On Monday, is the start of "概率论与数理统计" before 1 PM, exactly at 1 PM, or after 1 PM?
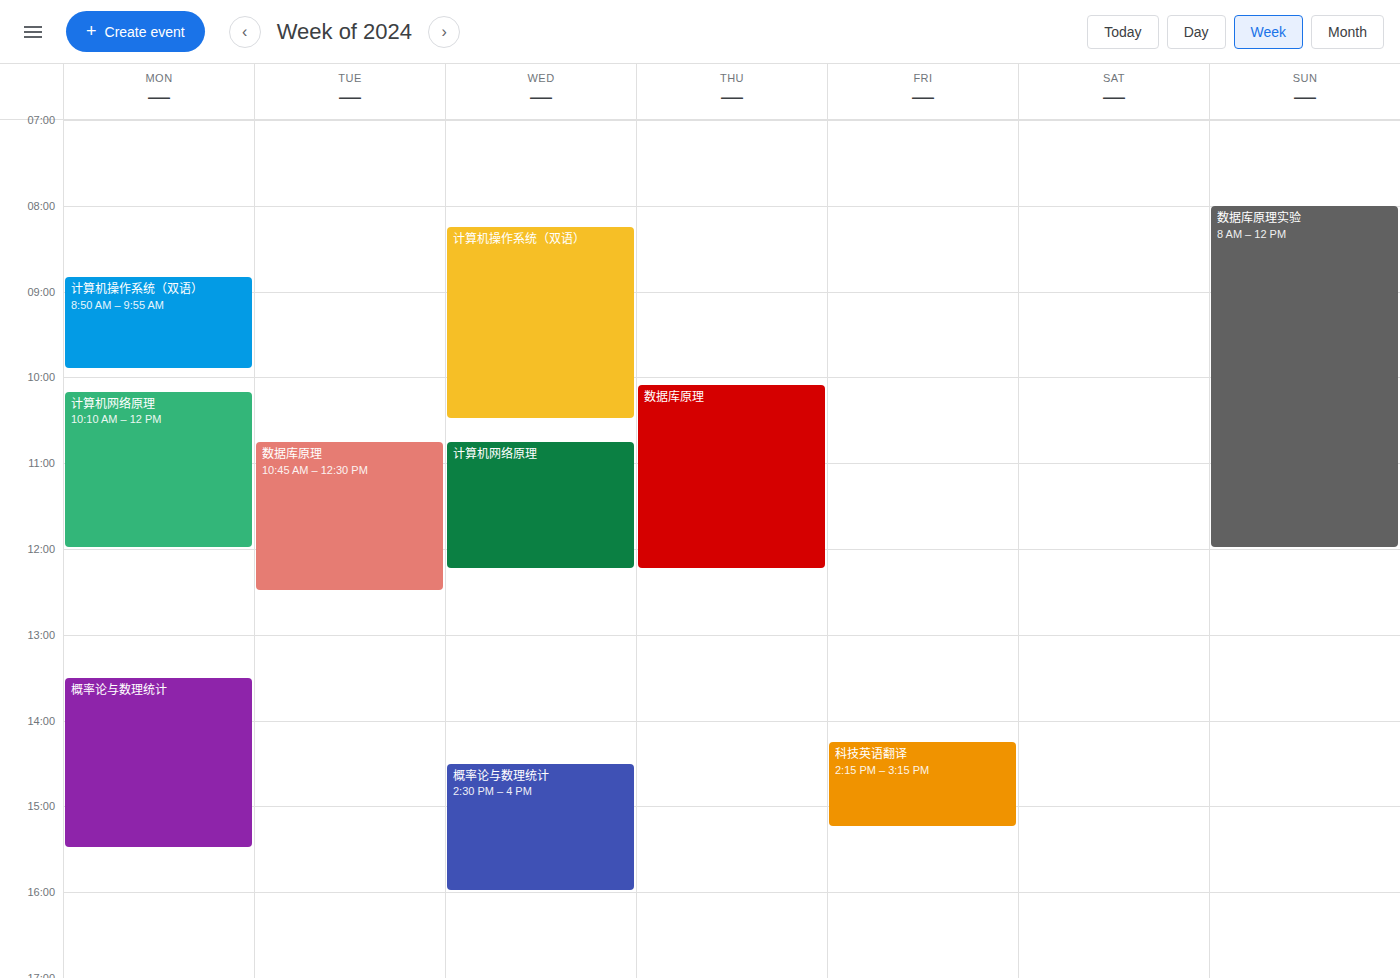
1:30 PM -- after 1 PM, 30 minutes below the 1 PM line.